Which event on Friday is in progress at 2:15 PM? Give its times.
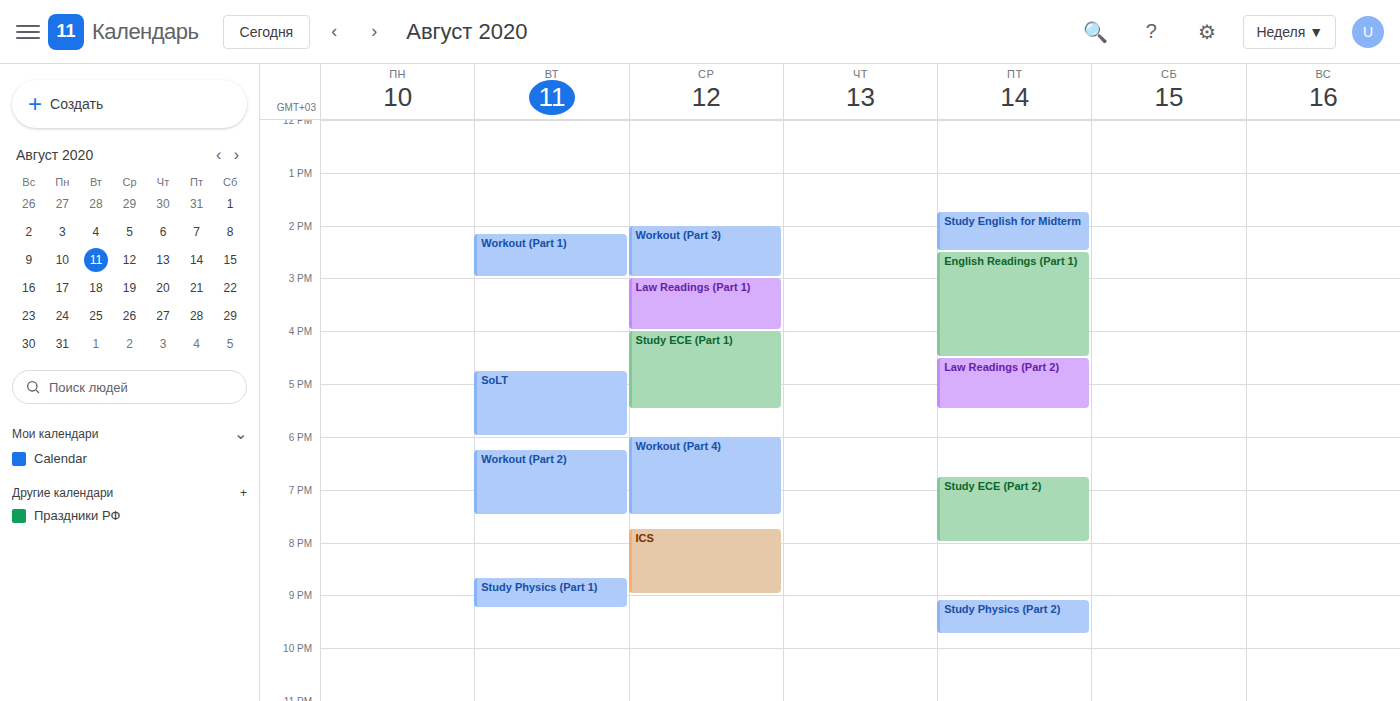
"Study English for Midterm", 1:45 PM to 2:30 PM